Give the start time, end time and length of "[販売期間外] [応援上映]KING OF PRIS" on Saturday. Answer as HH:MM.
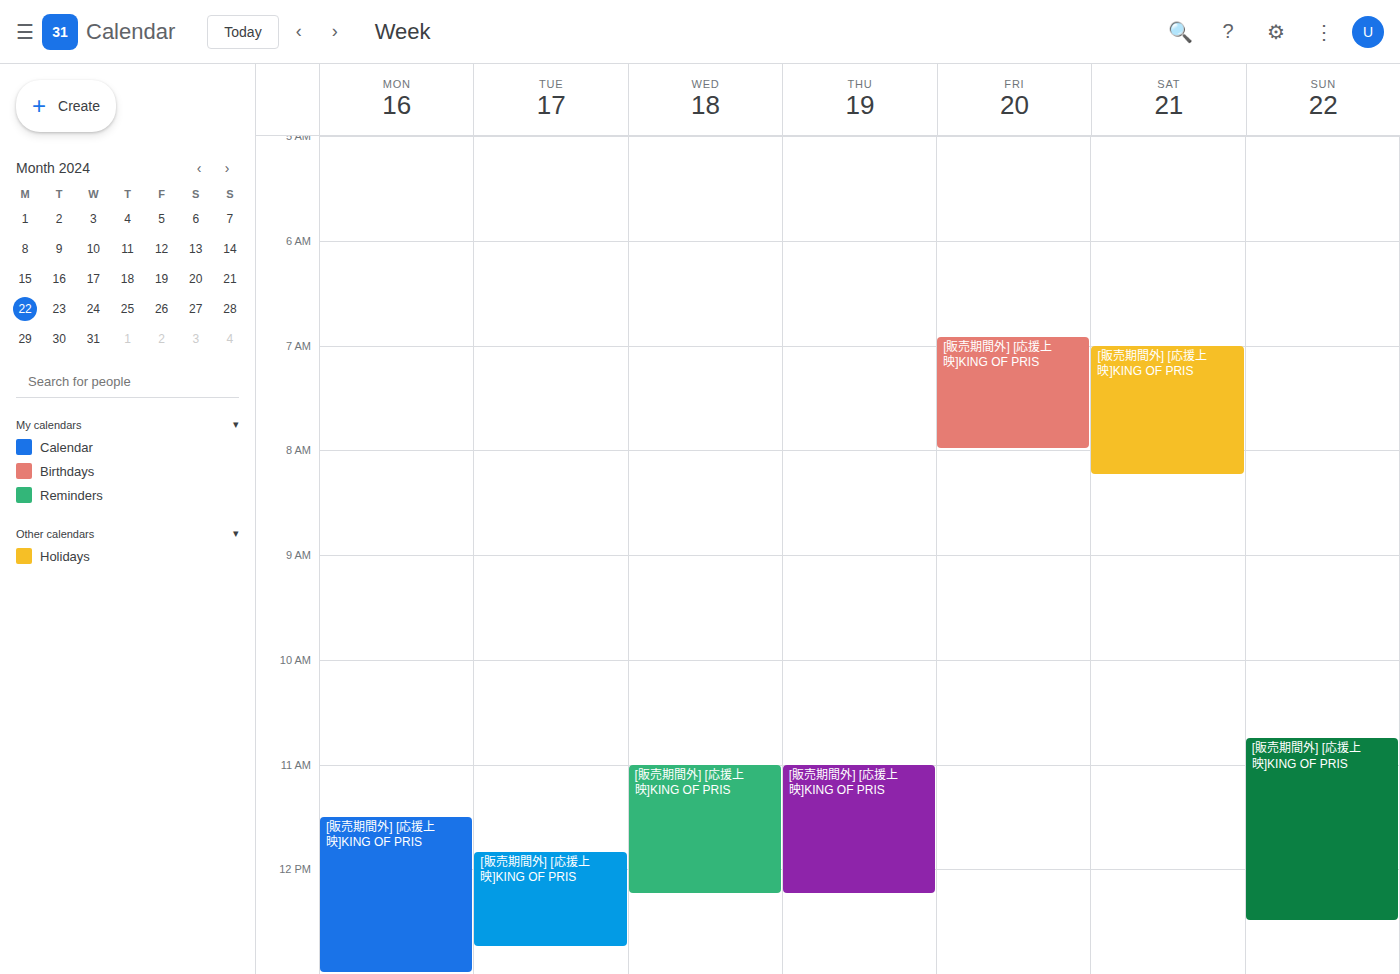
07:00 to 08:15, 1 hour 15 minutes